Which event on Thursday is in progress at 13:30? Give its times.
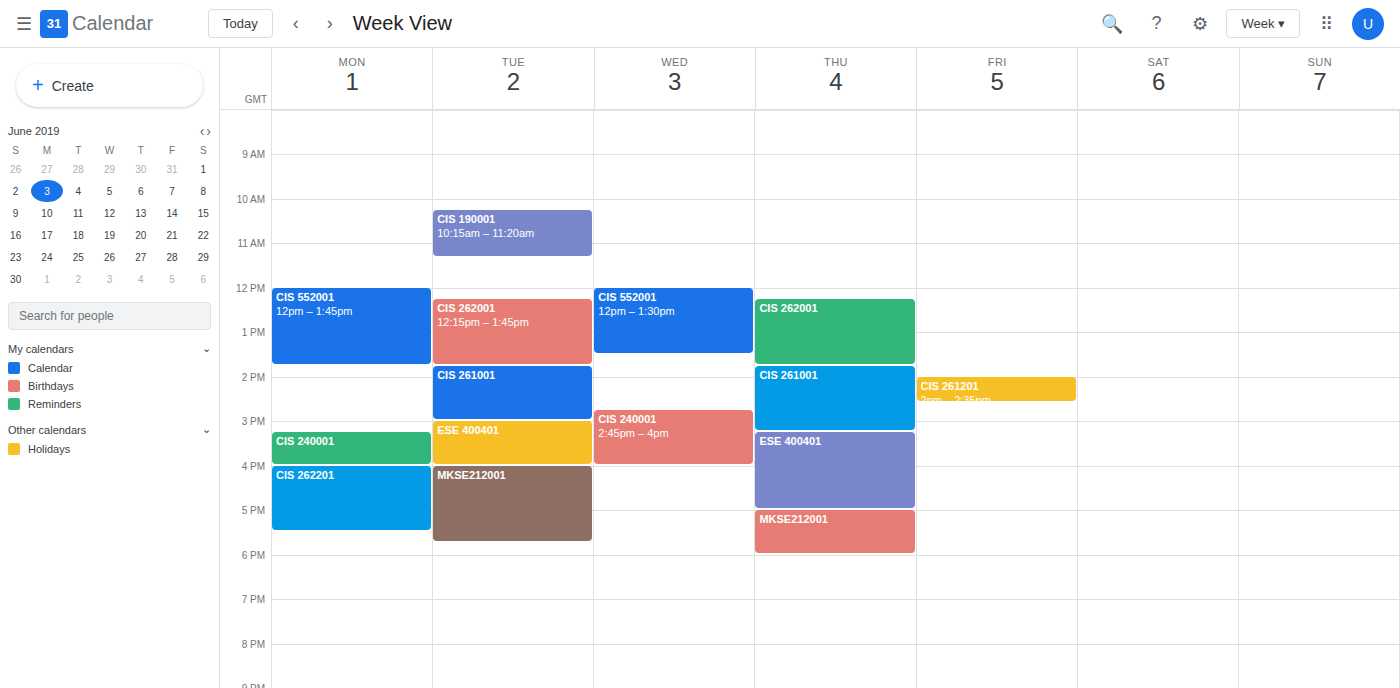
"CIS 262001", 12:15 to 13:45